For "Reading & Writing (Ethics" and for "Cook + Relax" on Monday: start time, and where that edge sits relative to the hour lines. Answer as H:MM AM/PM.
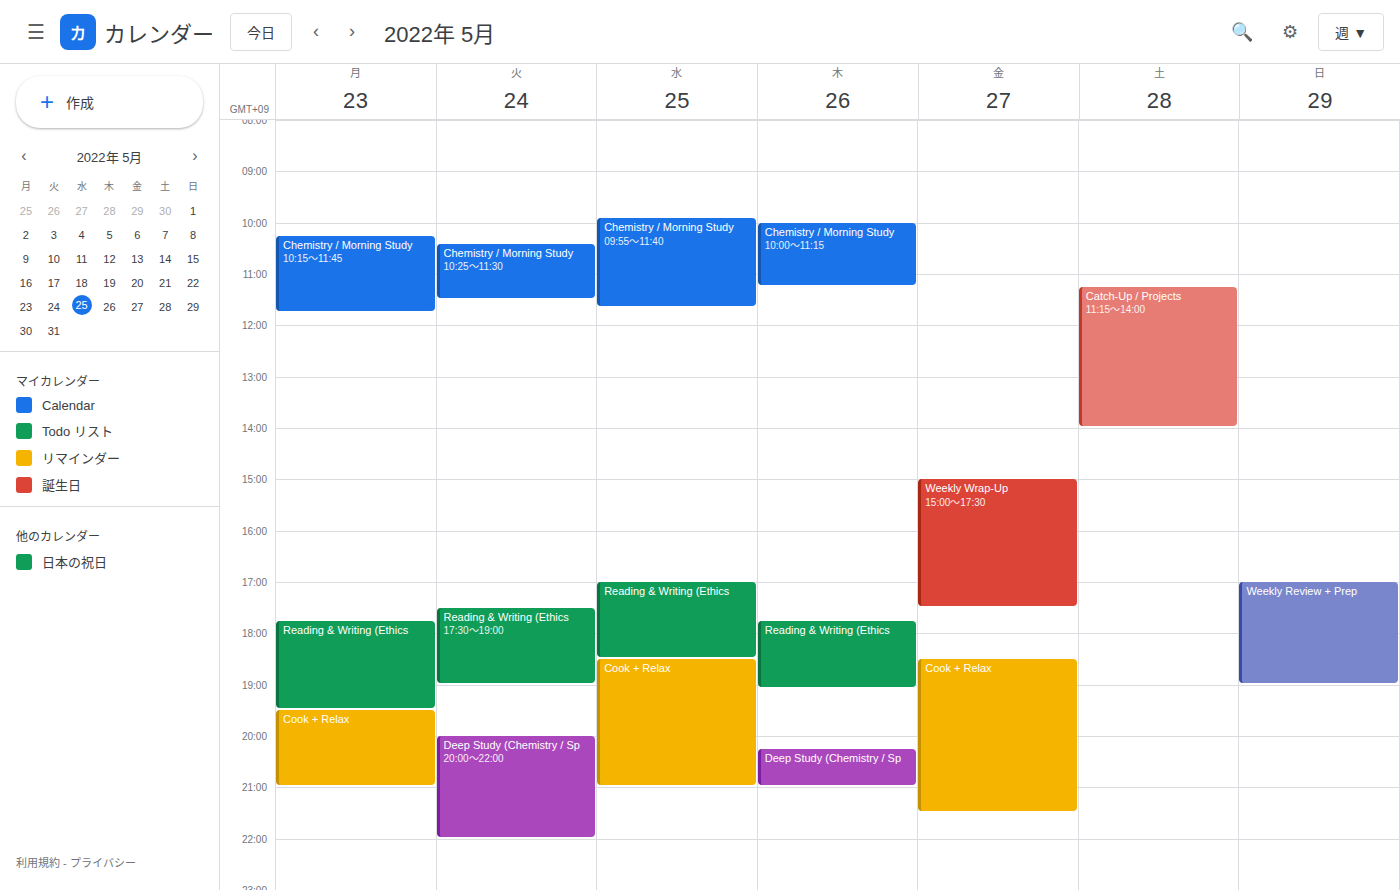
"Reading & Writing (Ethics": 5:45 PM, neither: three quarters of the way from the 5 PM line to the 6 PM line. "Cook + Relax": 7:30 PM, halfway between the 7 PM and 8 PM lines.